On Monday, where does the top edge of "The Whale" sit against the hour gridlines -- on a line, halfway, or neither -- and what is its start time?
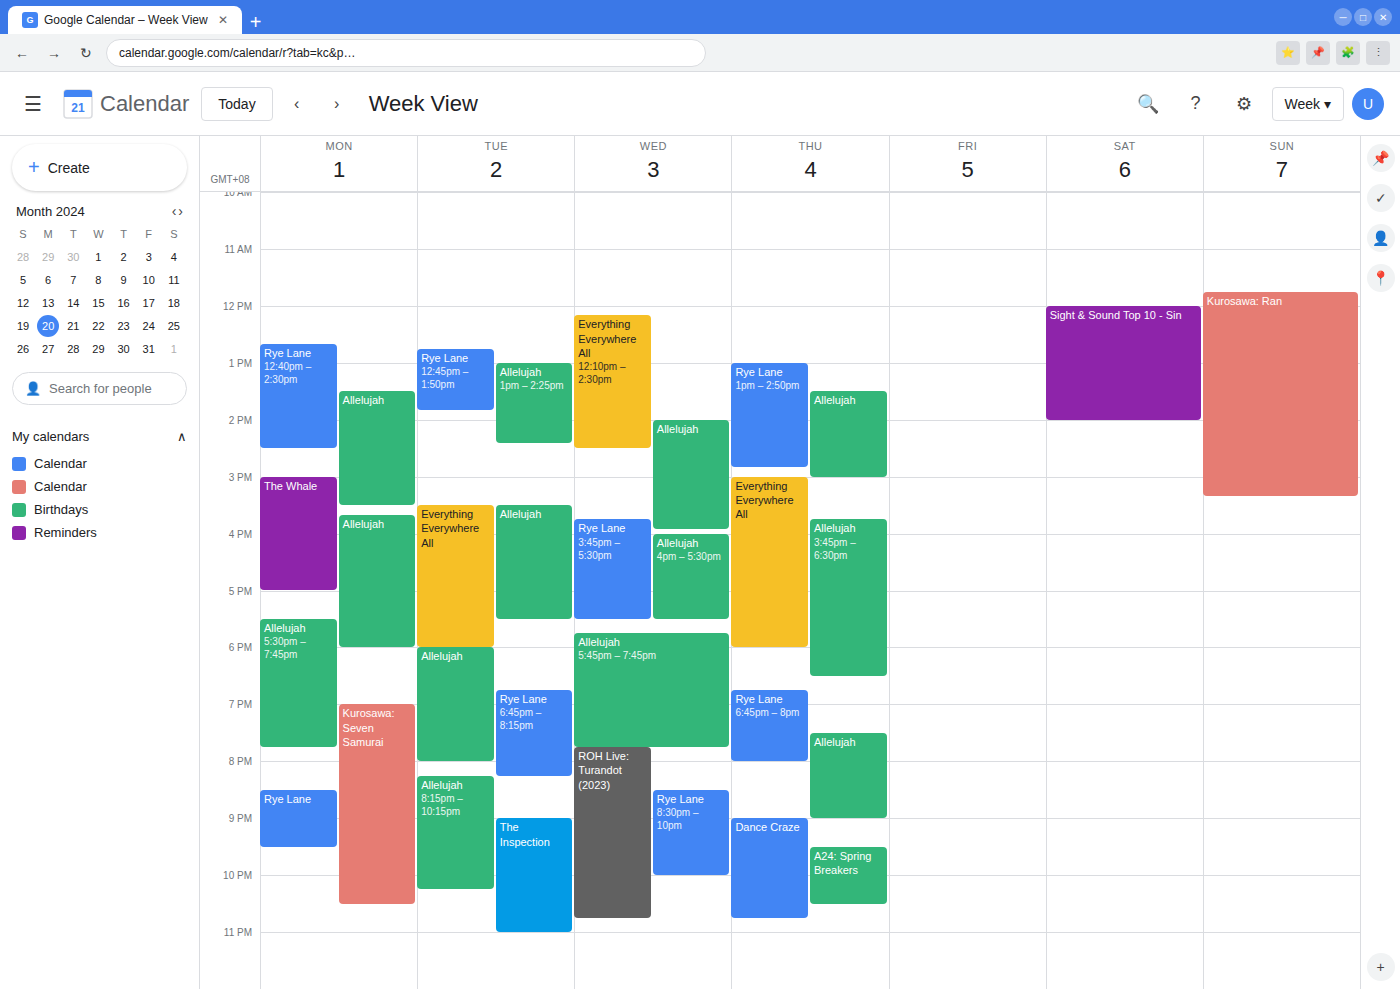
3:00 PM -- exactly on the 3 PM line.